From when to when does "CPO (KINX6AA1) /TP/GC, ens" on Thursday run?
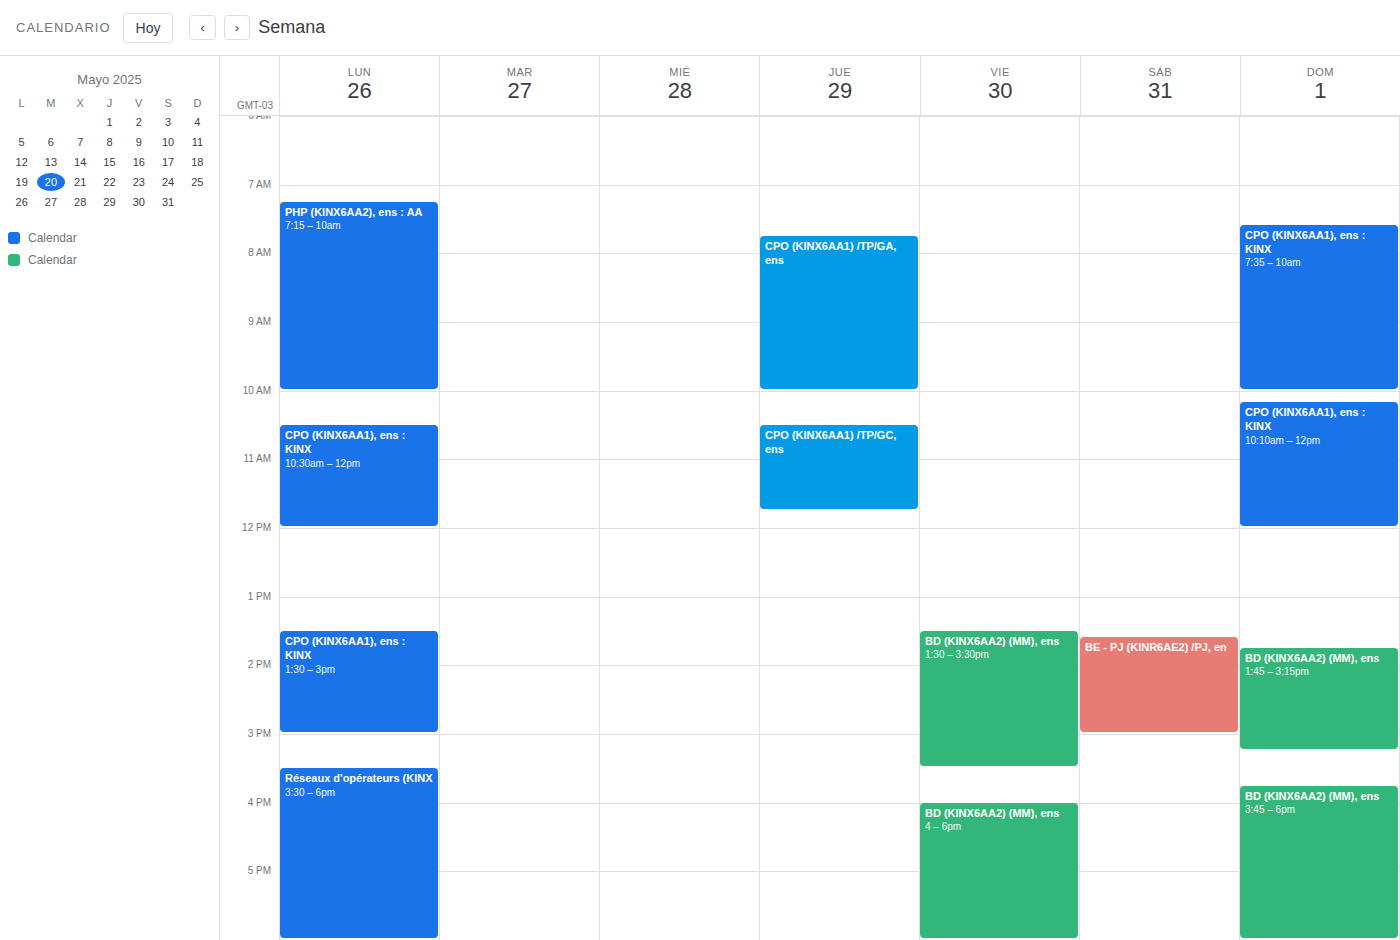
10:30 AM to 11:45 AM